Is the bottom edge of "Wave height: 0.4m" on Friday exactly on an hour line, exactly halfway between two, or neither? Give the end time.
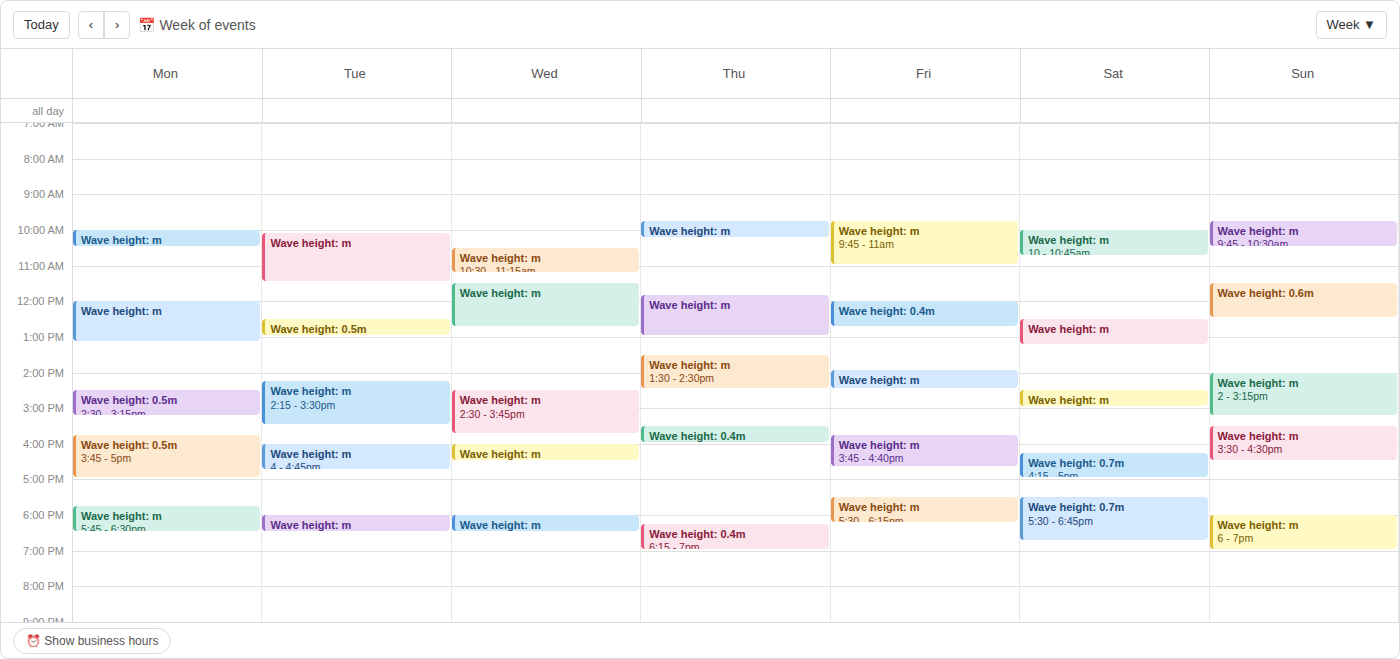
12:45 PM -- neither: three quarters of the way from the 12 PM line to the 1 PM line.